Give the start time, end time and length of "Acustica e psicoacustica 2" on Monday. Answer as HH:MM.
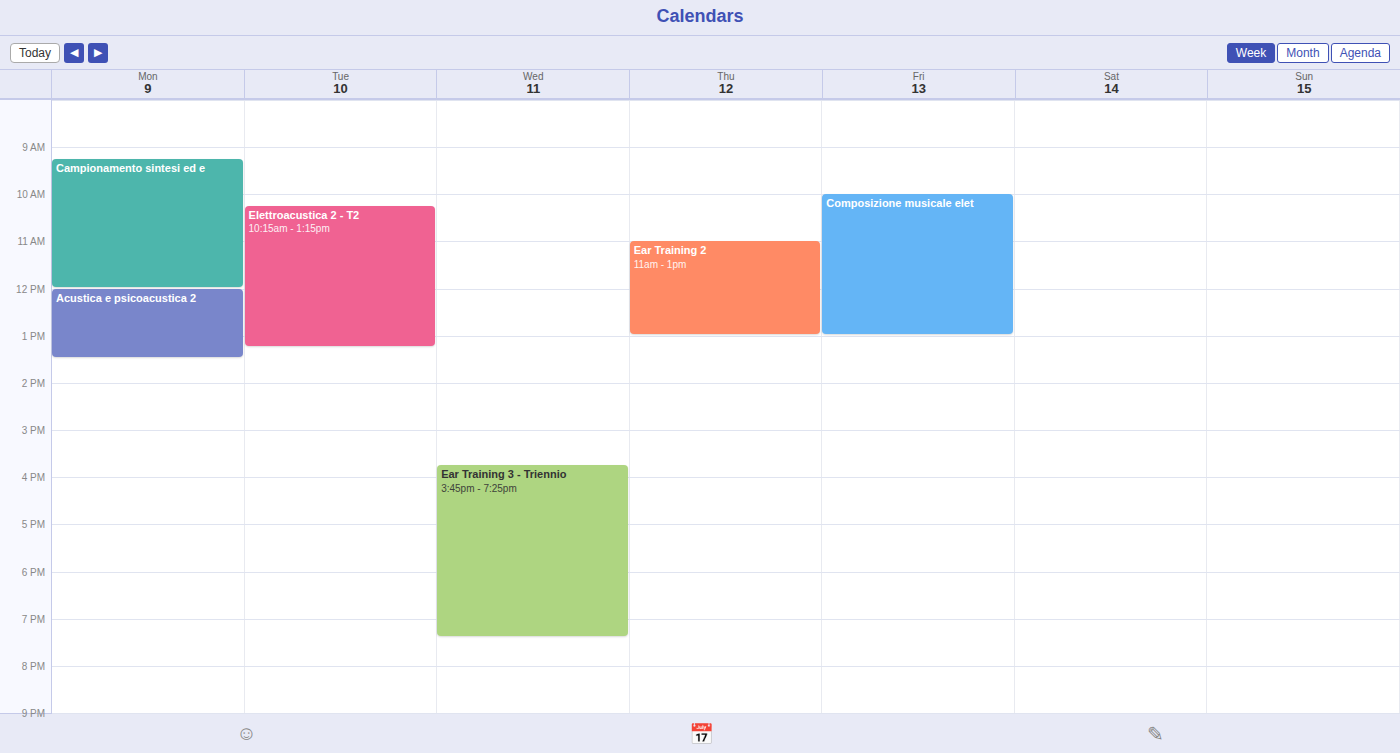
12:00 to 13:30, 1 hour 30 minutes